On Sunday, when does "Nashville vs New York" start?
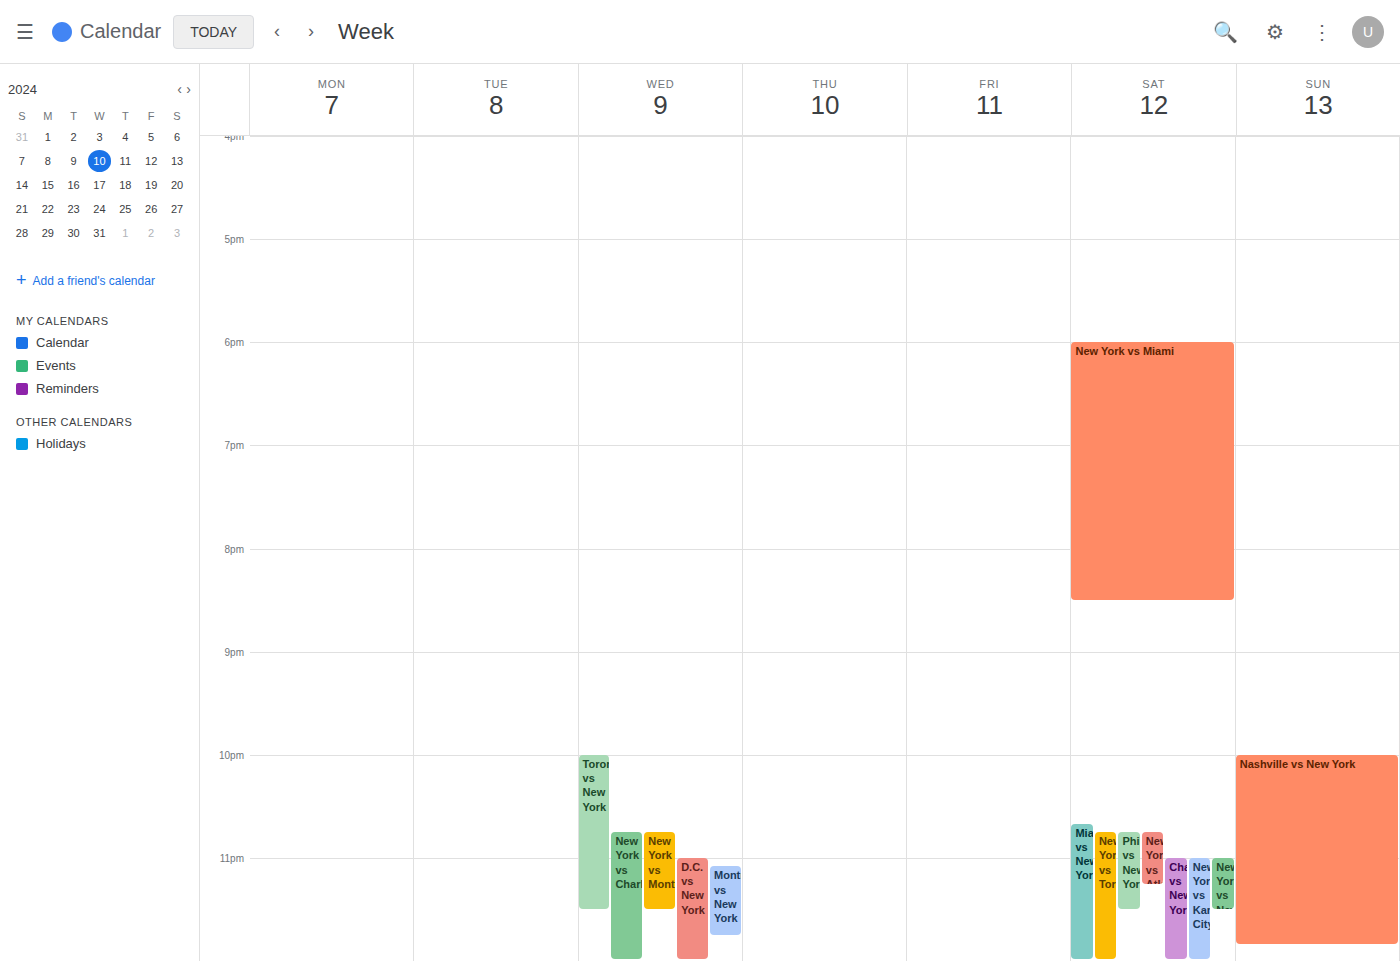
10:00 PM